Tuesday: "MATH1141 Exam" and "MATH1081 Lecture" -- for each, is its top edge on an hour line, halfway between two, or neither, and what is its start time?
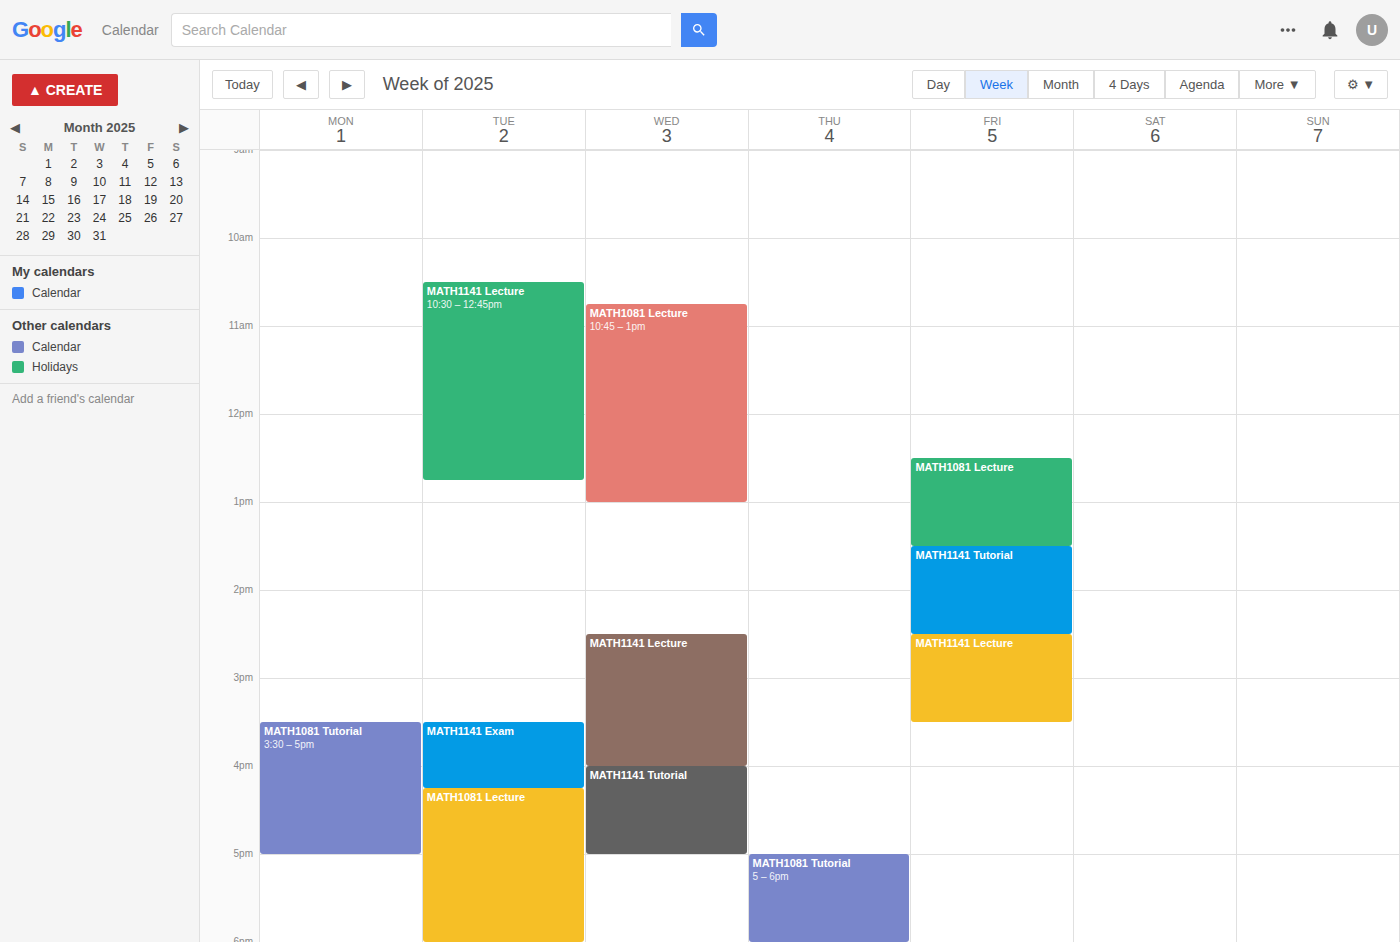
"MATH1141 Exam": 3:30 PM, halfway between the 3 PM and 4 PM lines. "MATH1081 Lecture": 4:15 PM, neither: a quarter of the way from the 4 PM line to the 5 PM line.